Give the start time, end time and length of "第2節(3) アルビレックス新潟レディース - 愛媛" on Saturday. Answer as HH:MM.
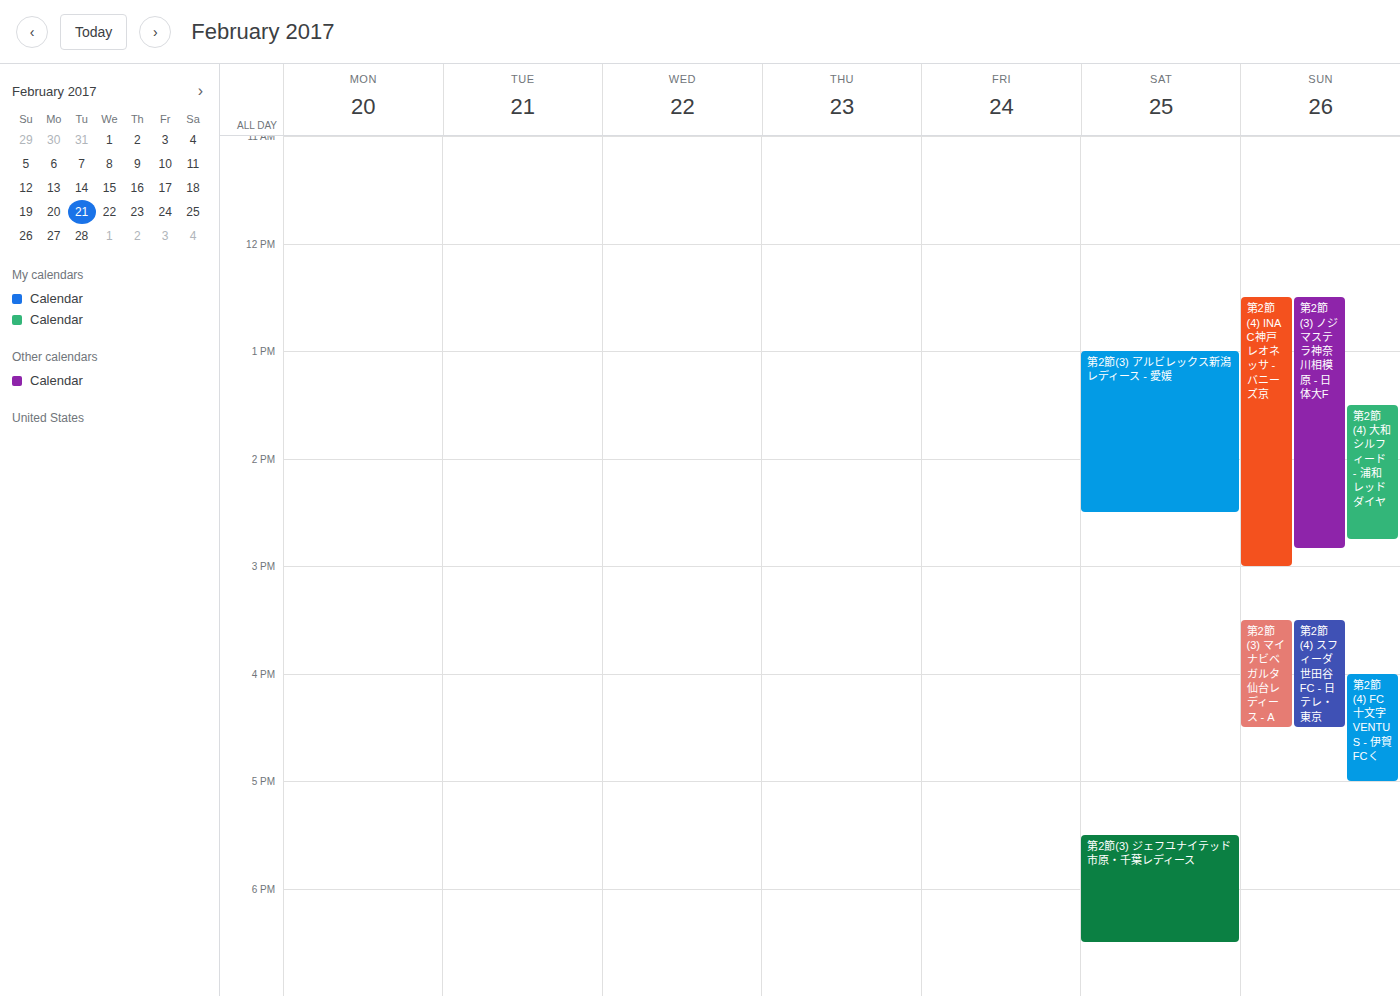
13:00 to 14:30, 1 hour 30 minutes